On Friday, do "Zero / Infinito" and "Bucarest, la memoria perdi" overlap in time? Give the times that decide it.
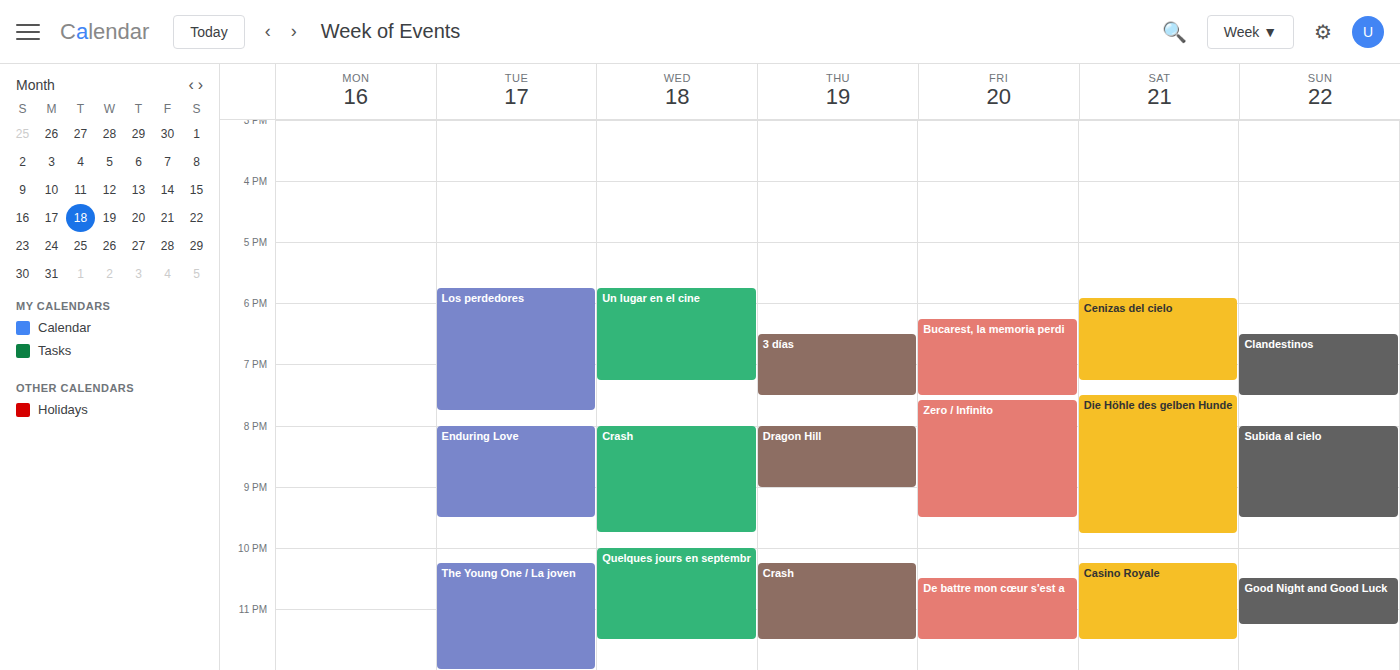
"Bucarest, la memoria perdi" ends at 7:30 PM and "Zero / Infinito" starts at 7:35 PM -- no overlap.